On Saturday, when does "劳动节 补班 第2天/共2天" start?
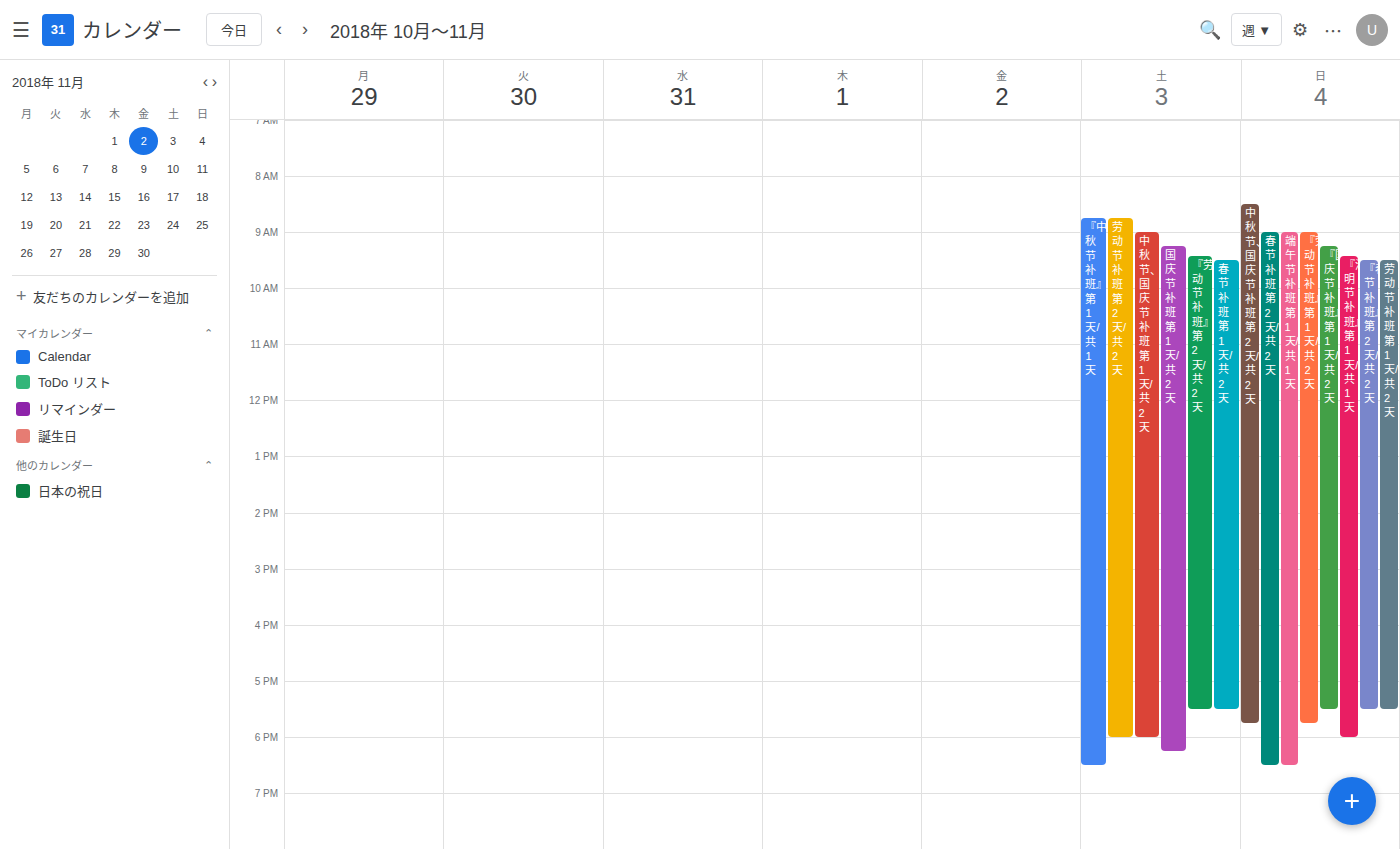
8:45 AM